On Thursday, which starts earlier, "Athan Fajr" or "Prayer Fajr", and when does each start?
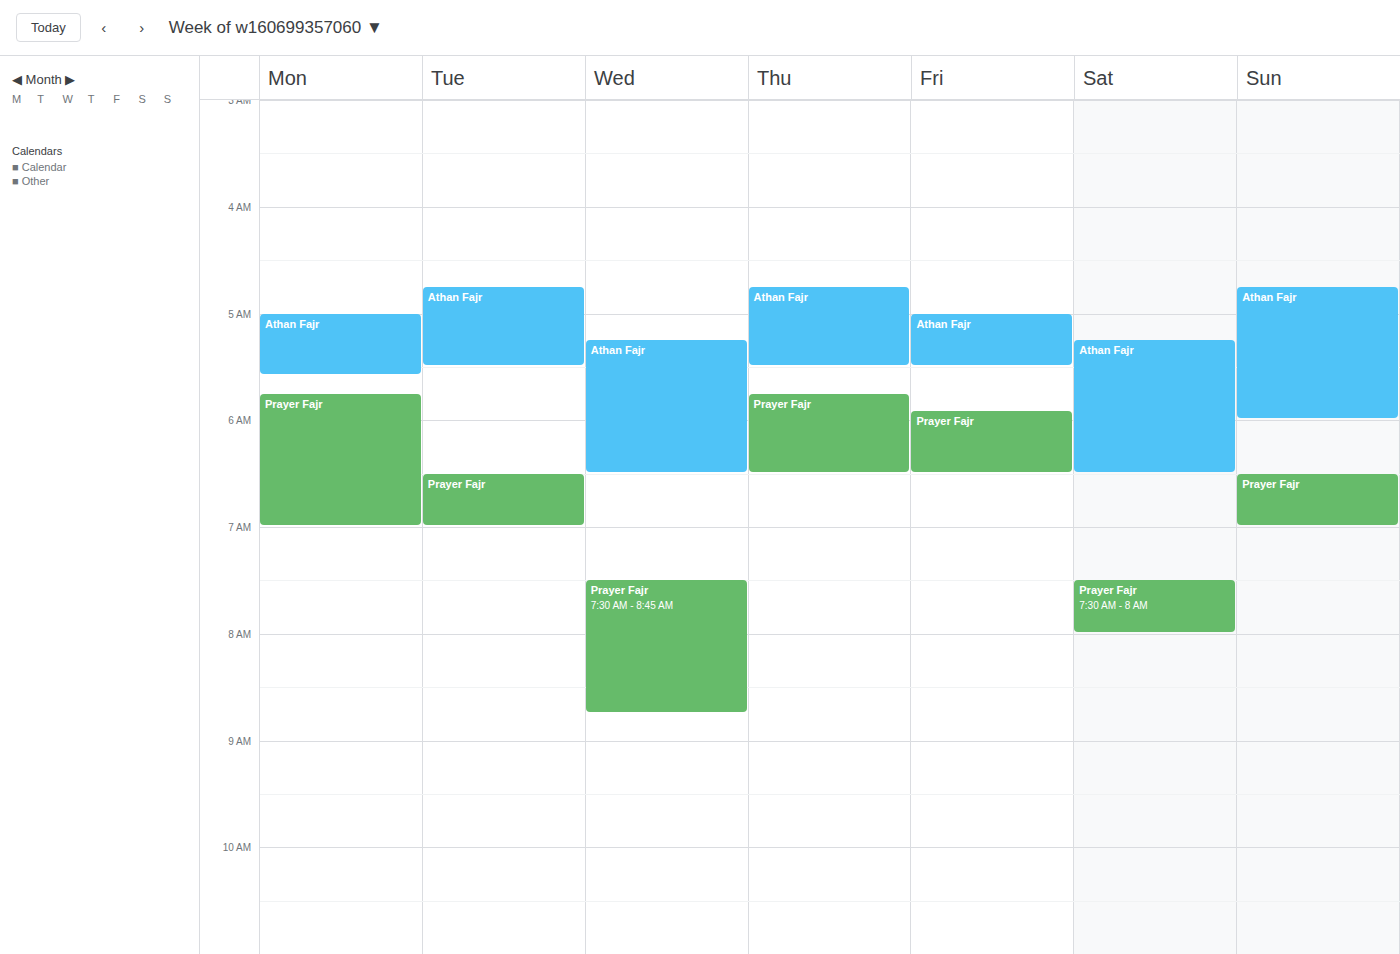
"Athan Fajr" 4:45 AM; "Prayer Fajr" 5:45 AM.